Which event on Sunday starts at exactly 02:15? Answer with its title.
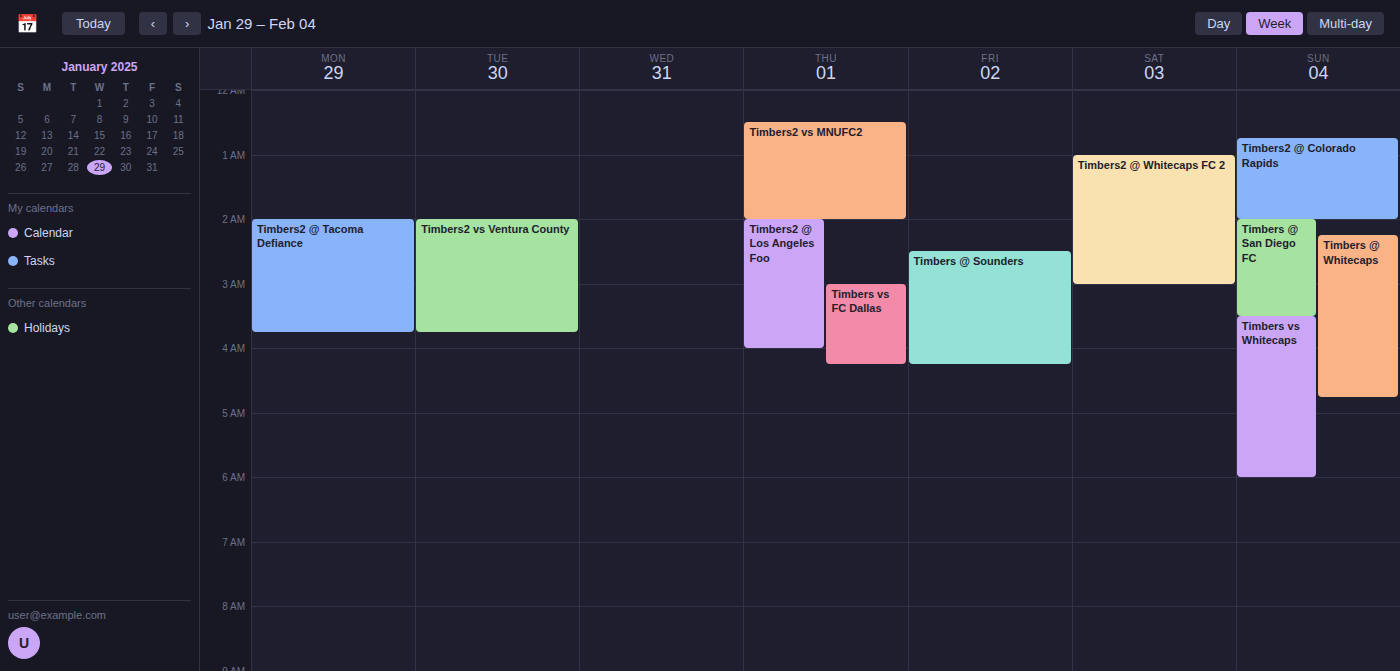
"Timbers @ Whitecaps"